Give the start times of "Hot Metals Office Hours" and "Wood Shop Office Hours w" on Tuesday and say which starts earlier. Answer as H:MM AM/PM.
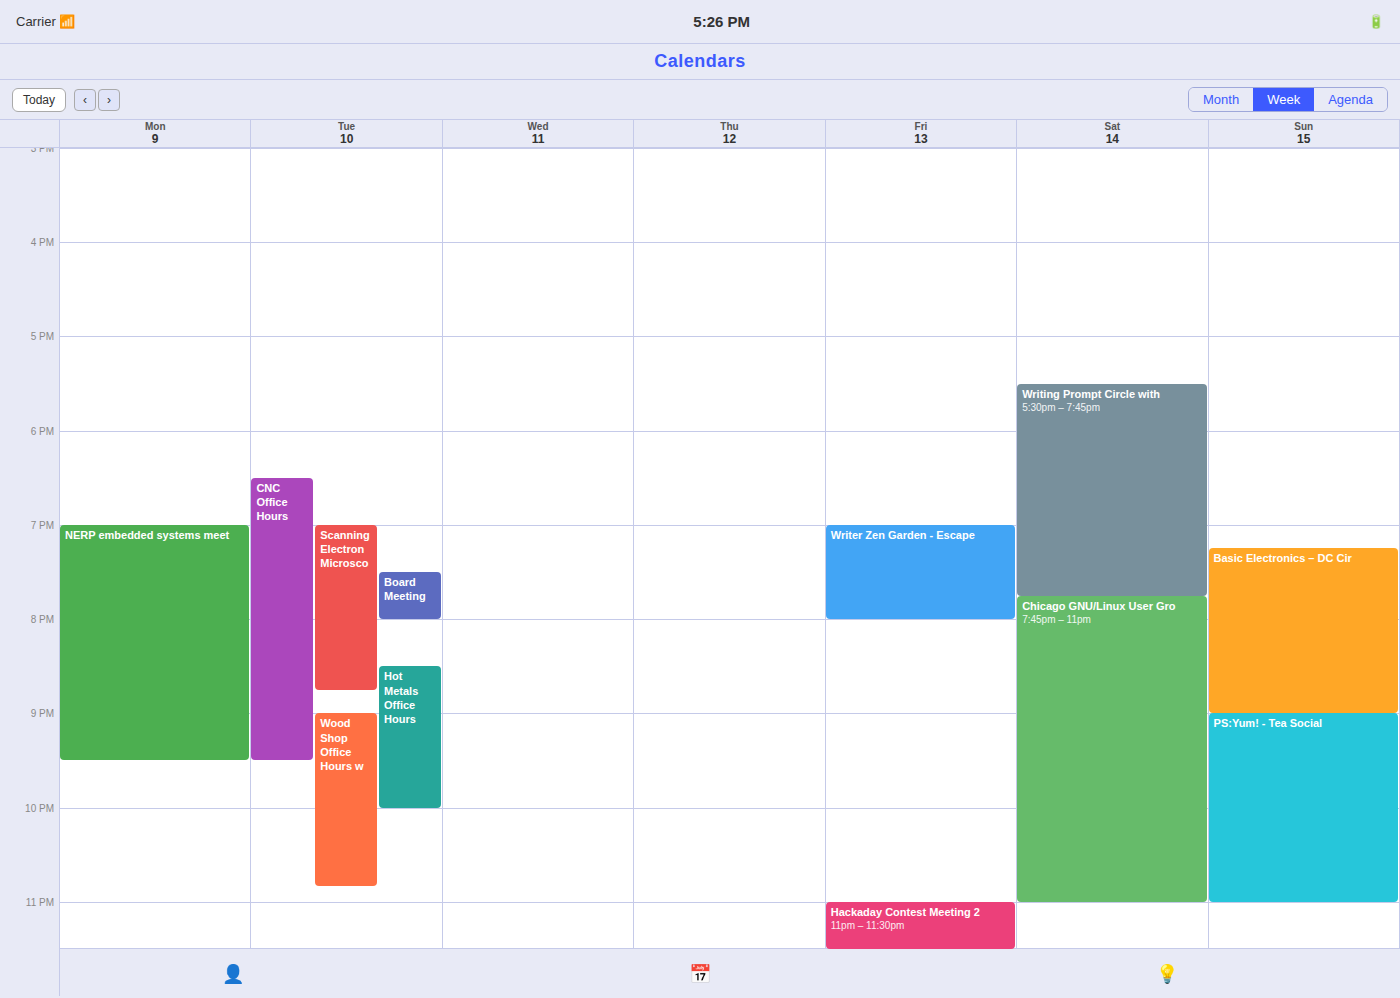
"Hot Metals Office Hours" 8:30 PM; "Wood Shop Office Hours w" 9:00 PM.